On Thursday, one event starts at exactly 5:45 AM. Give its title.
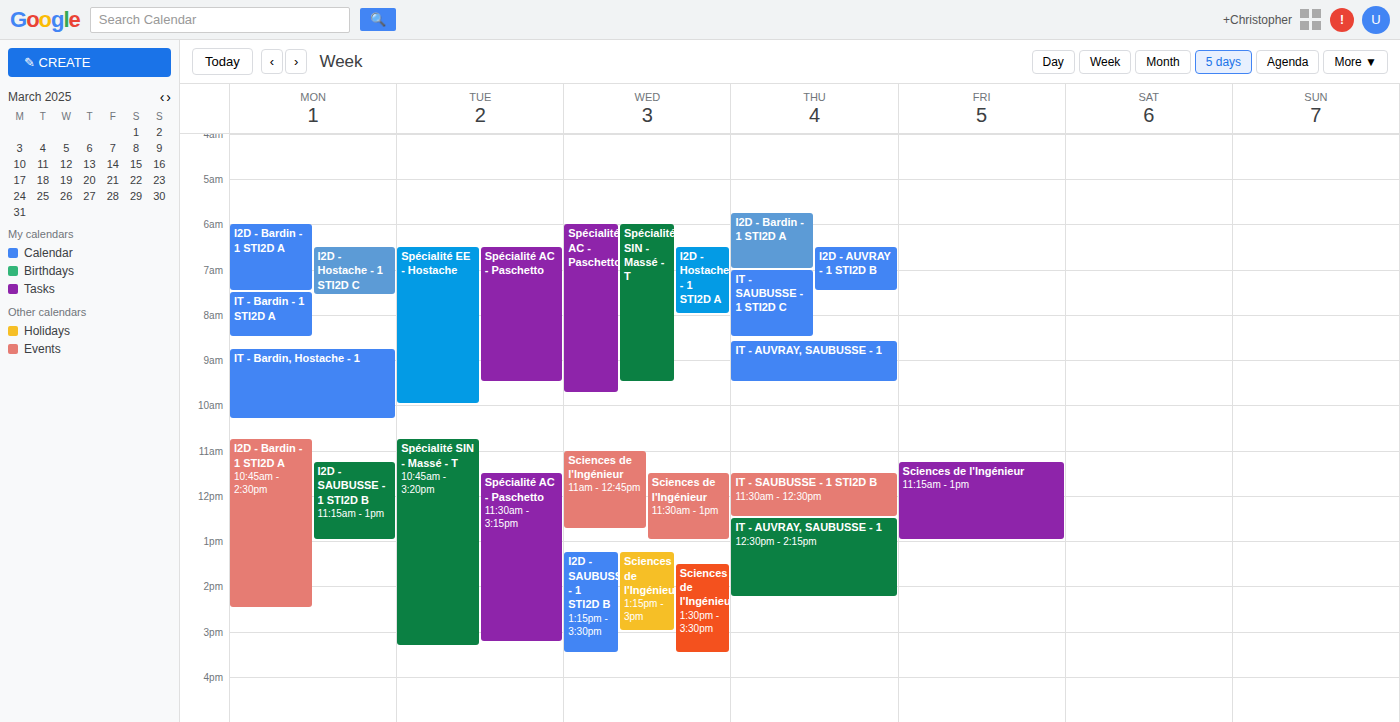
"I2D - Bardin - 1 STI2D A"